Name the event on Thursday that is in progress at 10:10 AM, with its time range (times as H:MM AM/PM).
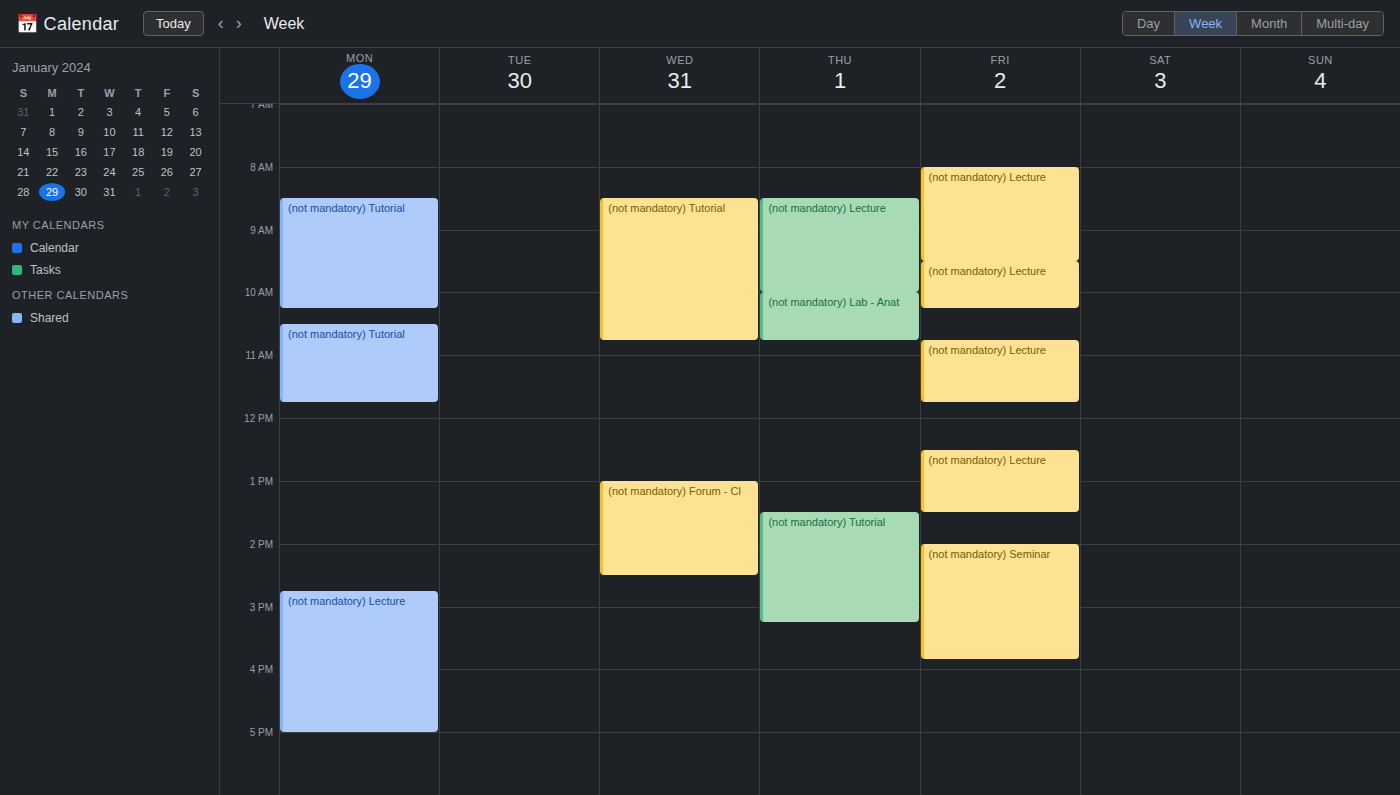
"(not mandatory) Lab - Anat", 10:00 AM to 10:45 AM